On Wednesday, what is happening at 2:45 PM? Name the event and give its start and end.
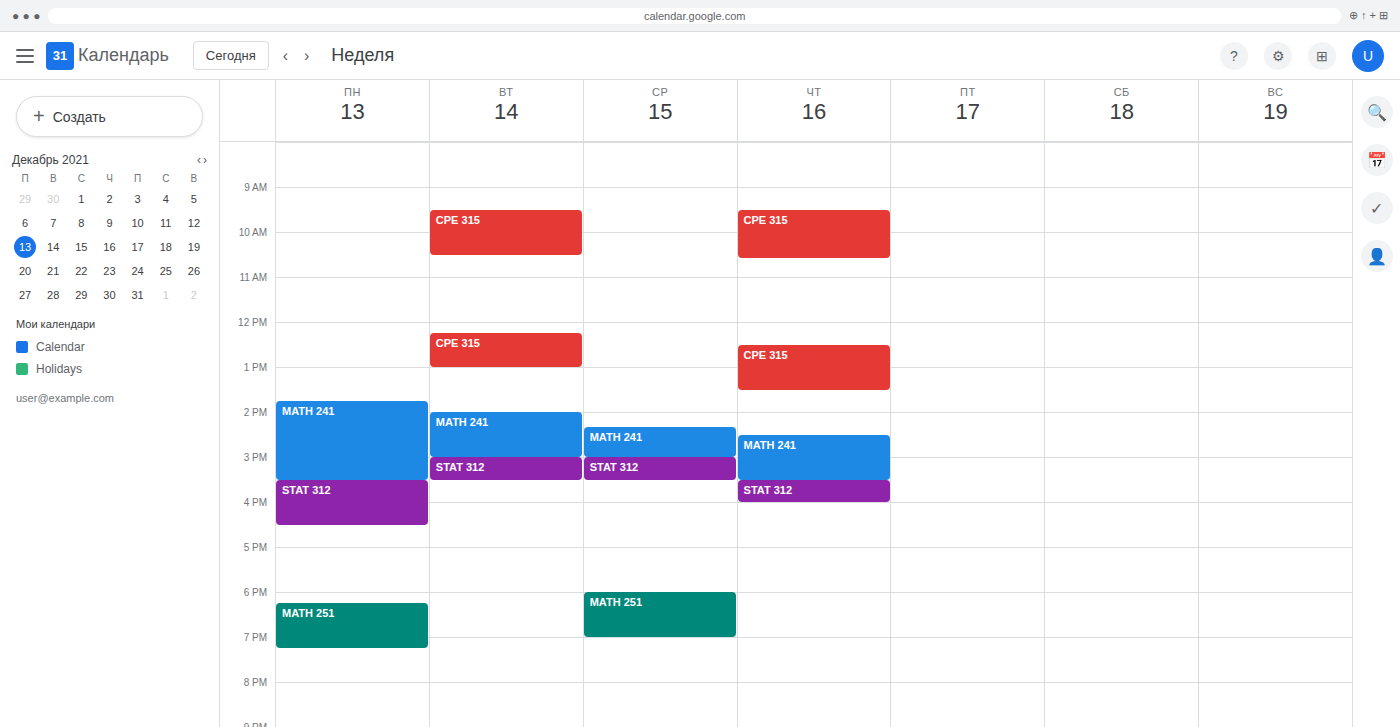
"MATH 241", 2:20 PM to 3:00 PM